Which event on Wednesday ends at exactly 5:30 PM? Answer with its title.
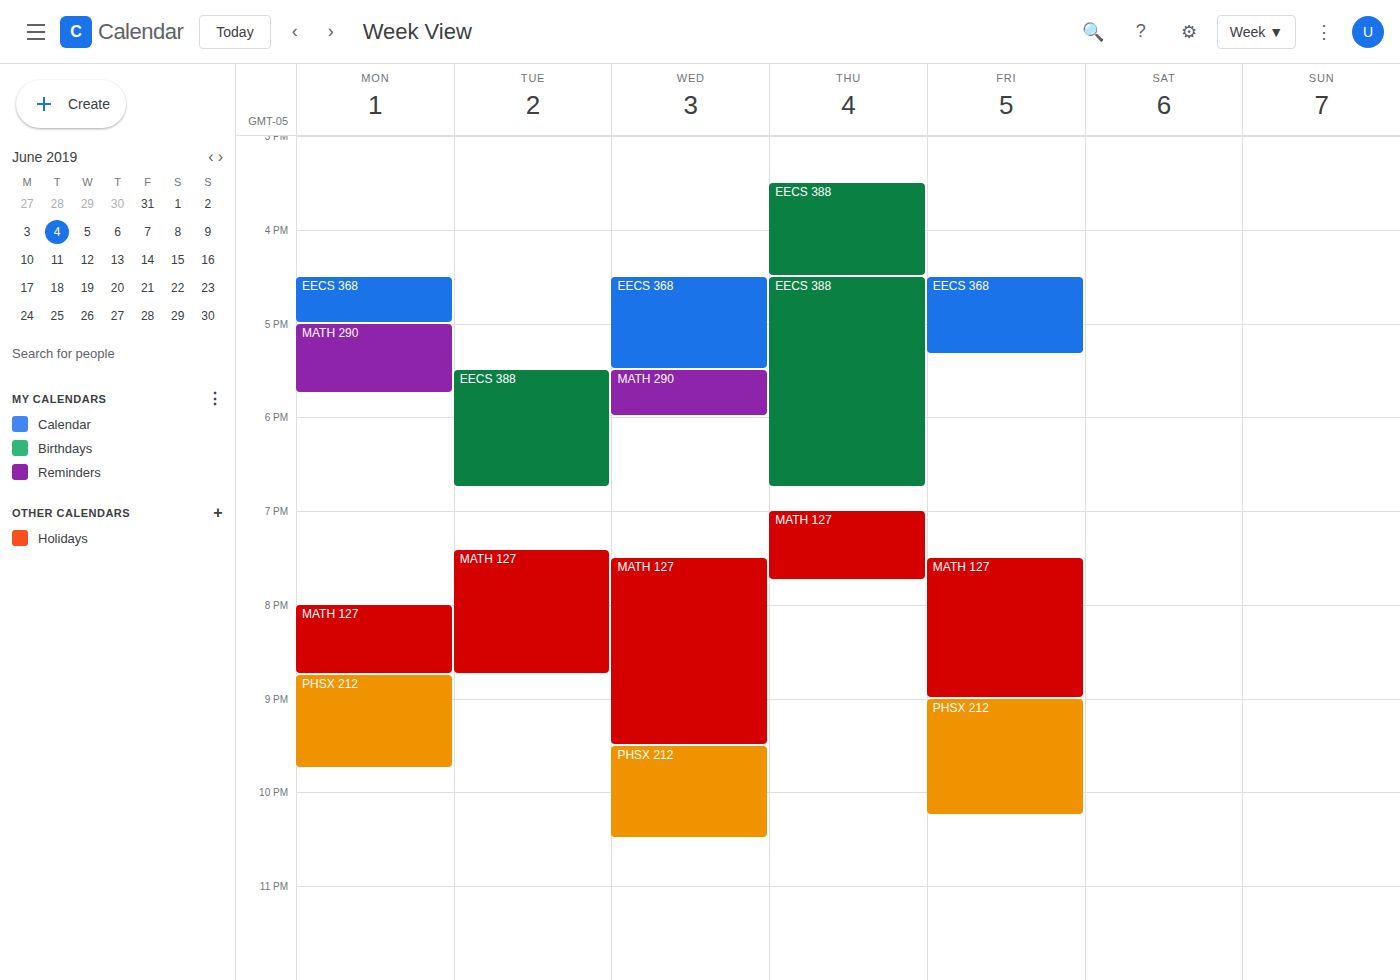
"EECS 368"